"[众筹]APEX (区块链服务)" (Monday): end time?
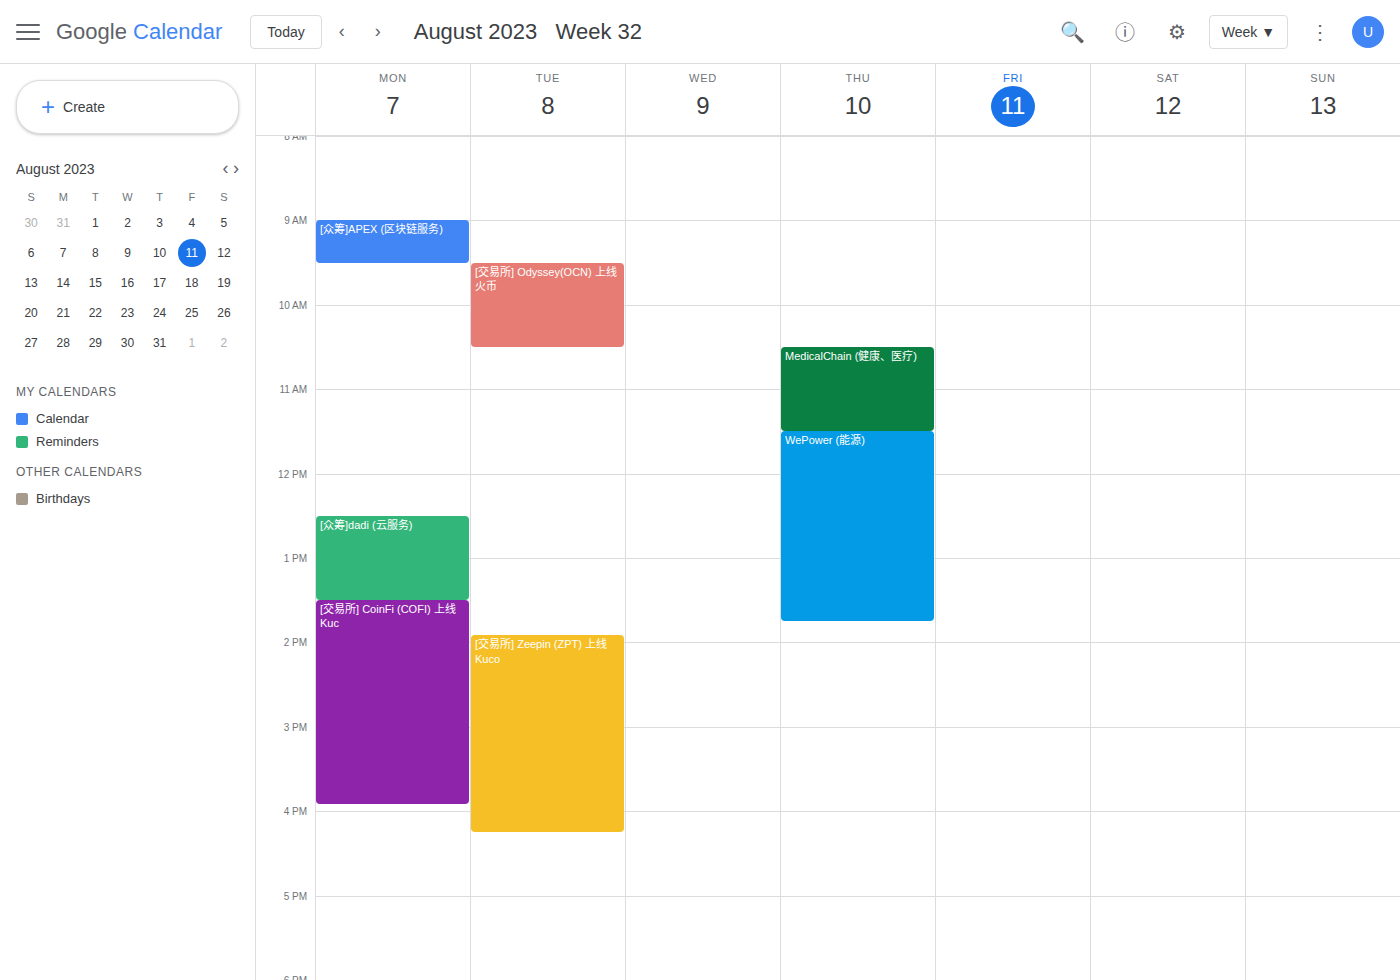
9:30 AM